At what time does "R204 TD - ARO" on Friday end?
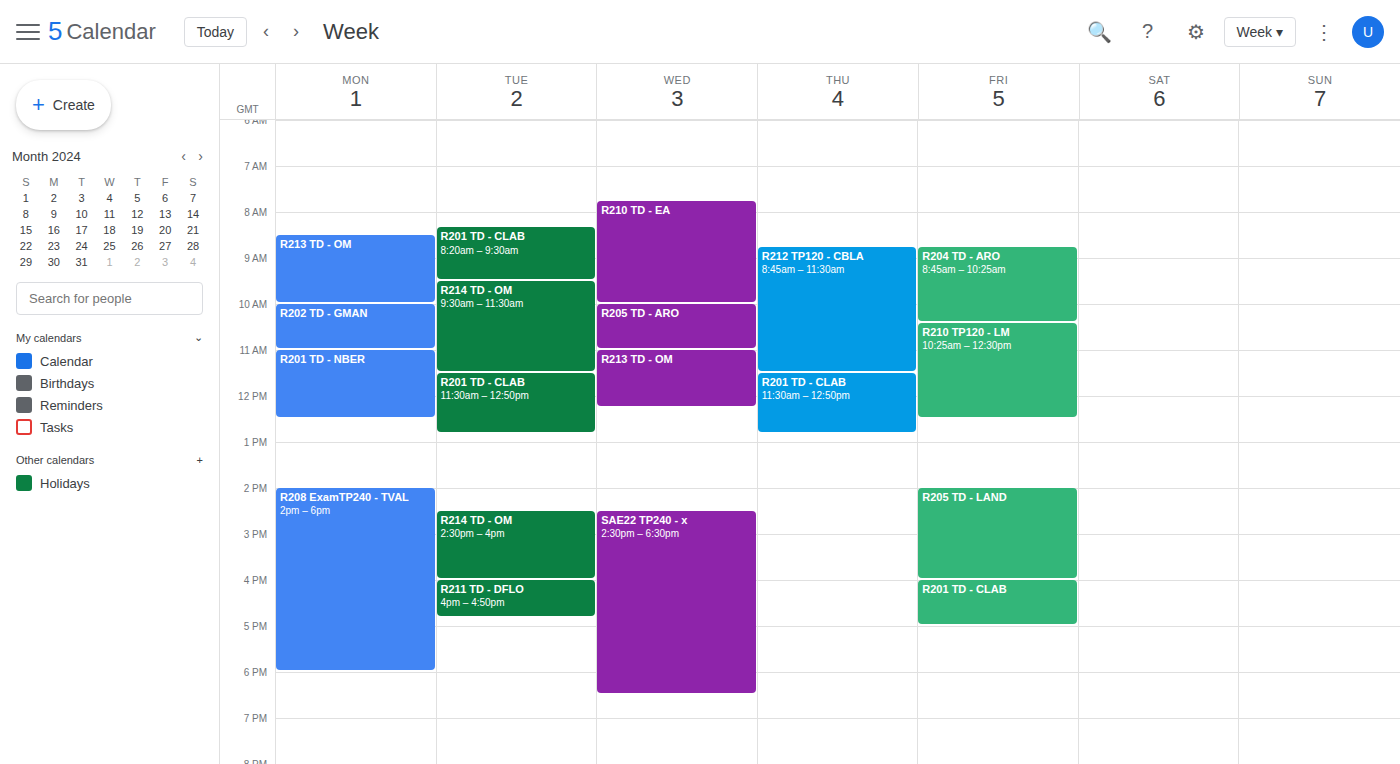
10:25 AM